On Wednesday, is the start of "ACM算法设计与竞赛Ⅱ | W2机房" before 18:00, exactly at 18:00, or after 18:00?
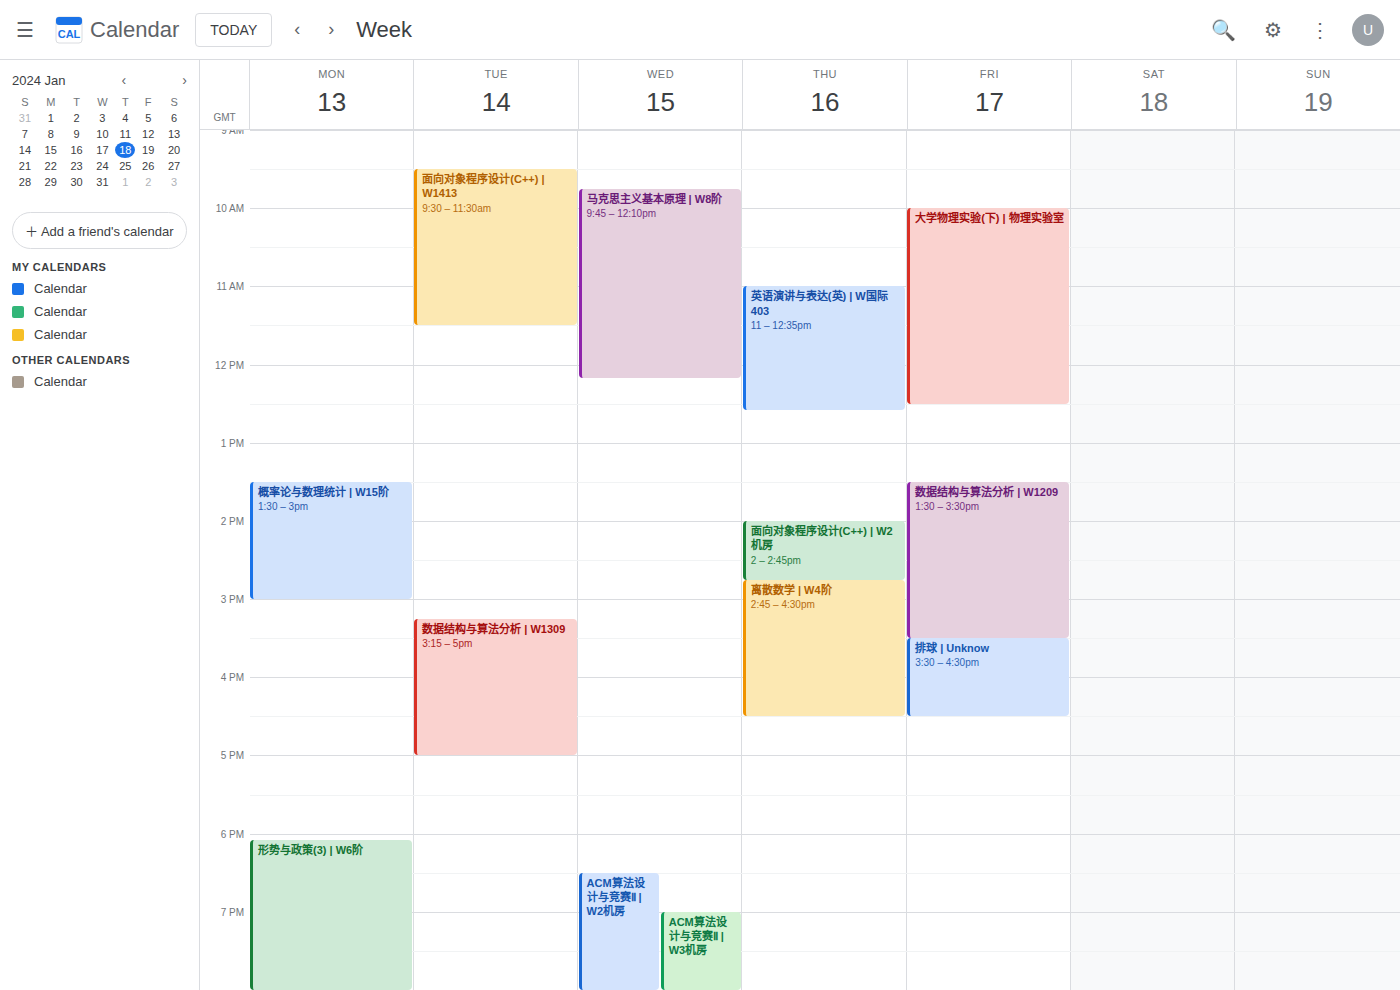
18:30 -- after 18:00, 30 minutes below the 18:00 line.